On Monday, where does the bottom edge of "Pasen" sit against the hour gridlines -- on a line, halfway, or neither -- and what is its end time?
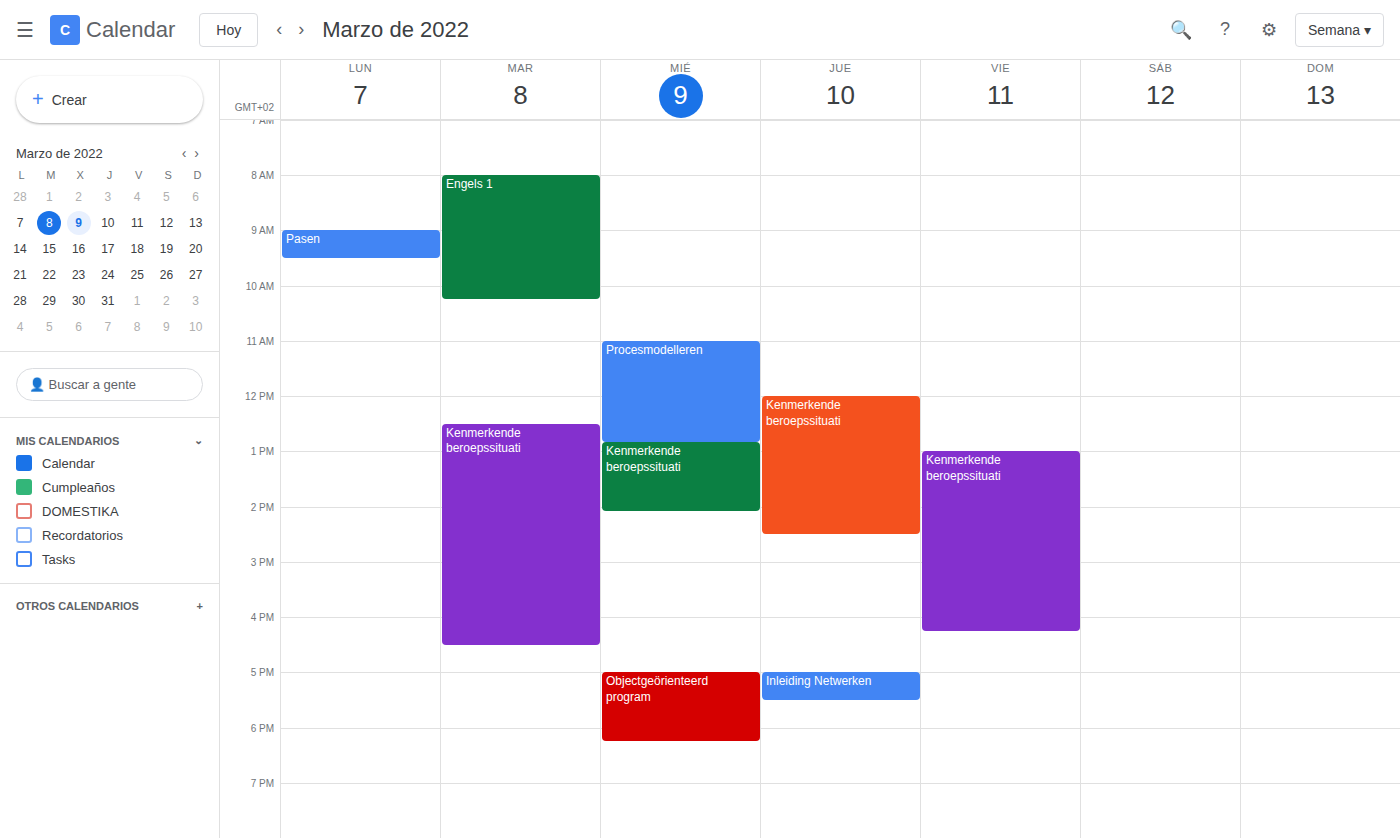
9:30 AM -- halfway between the 9 AM and 10 AM lines.